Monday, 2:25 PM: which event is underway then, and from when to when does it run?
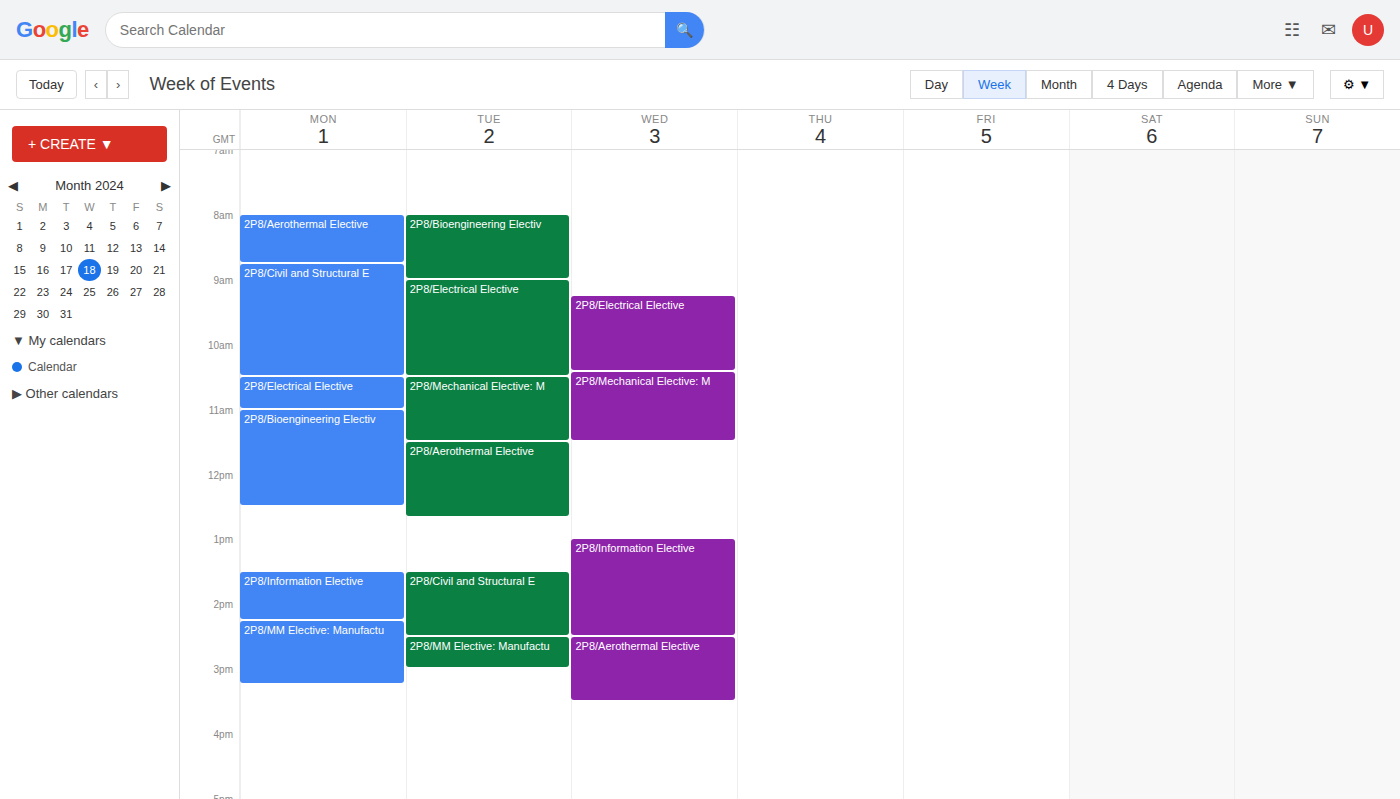
"2P8/MM Elective: Manufactu", 2:15 PM to 3:15 PM